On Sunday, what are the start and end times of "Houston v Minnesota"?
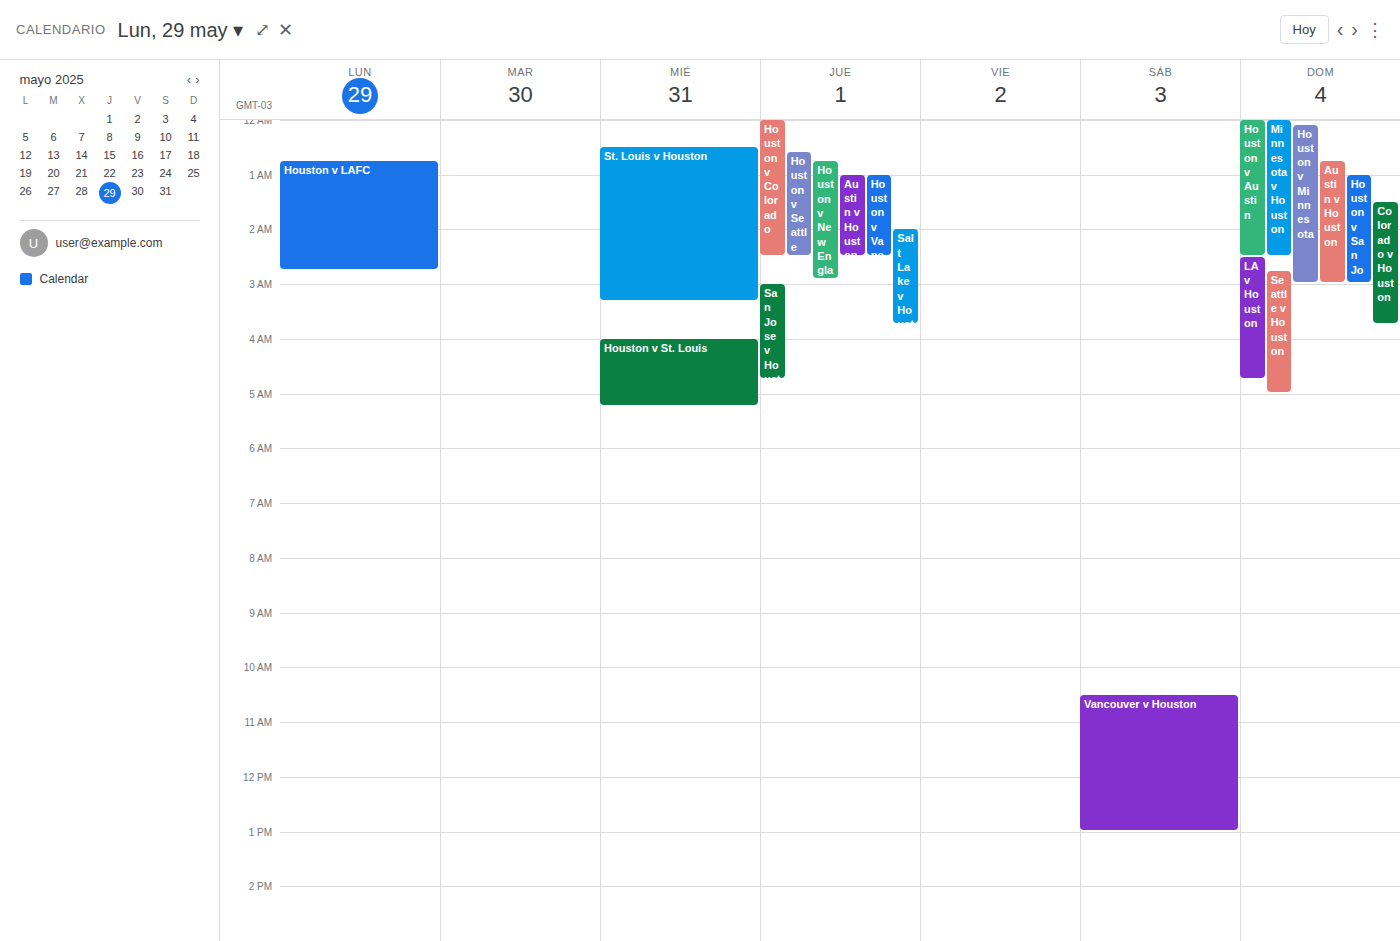
12:05 AM to 3:00 AM